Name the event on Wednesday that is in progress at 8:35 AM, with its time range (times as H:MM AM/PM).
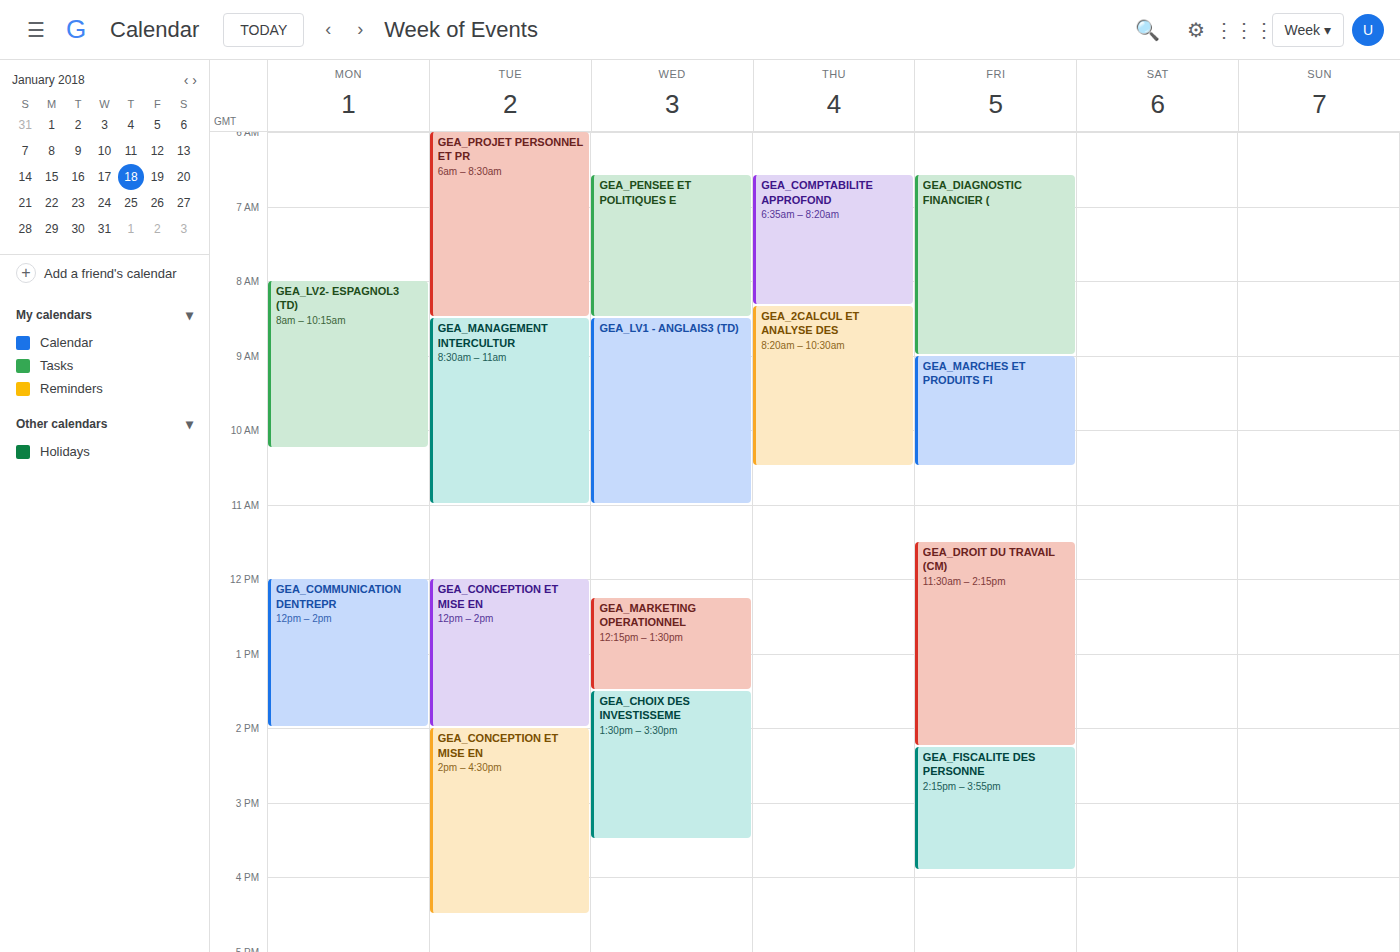
"GEA_LV1 - ANGLAIS3 (TD)", 8:30 AM to 11:00 AM